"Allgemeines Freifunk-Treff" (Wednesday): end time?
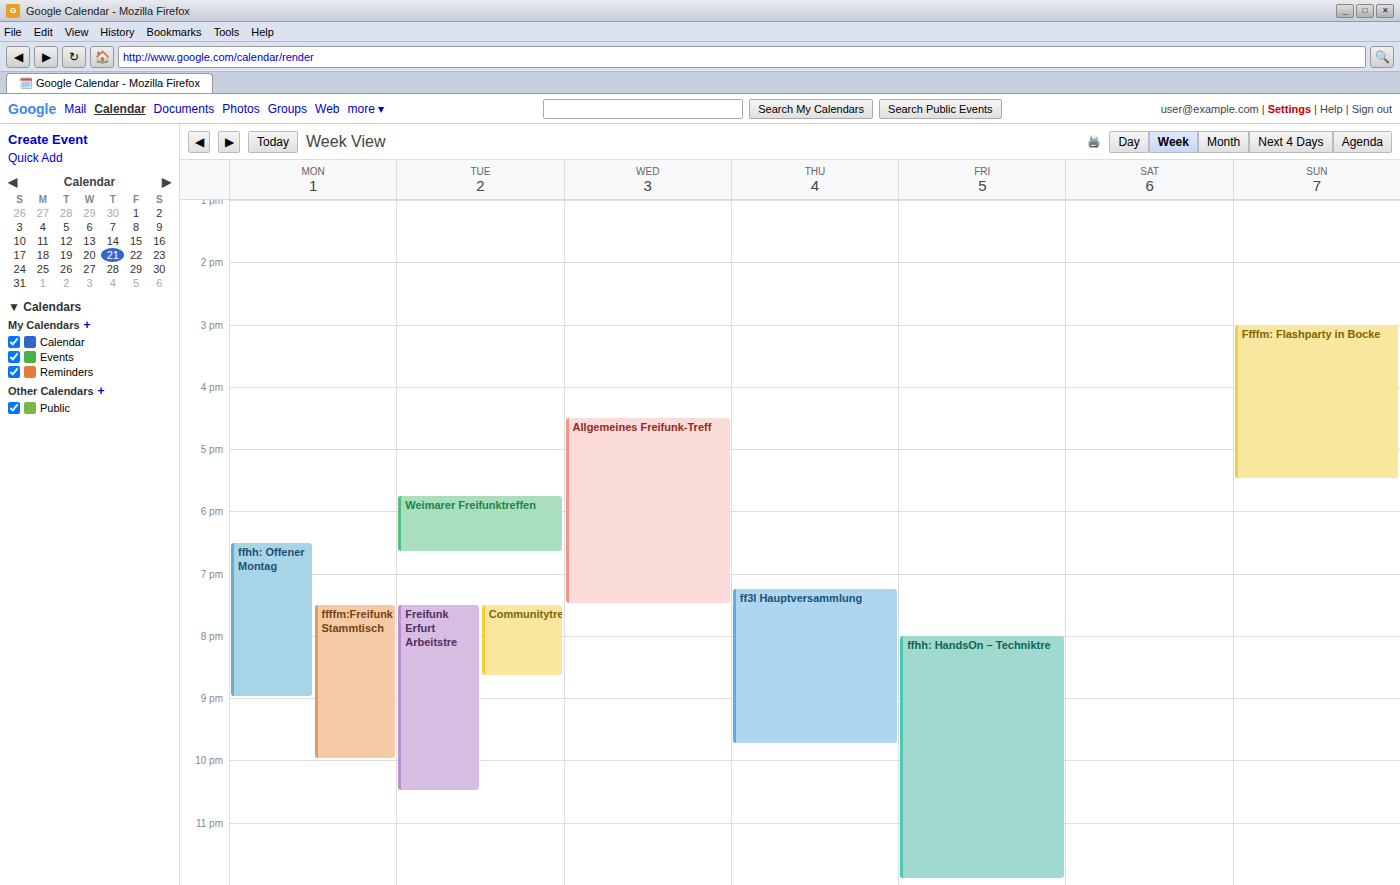
7:30 PM